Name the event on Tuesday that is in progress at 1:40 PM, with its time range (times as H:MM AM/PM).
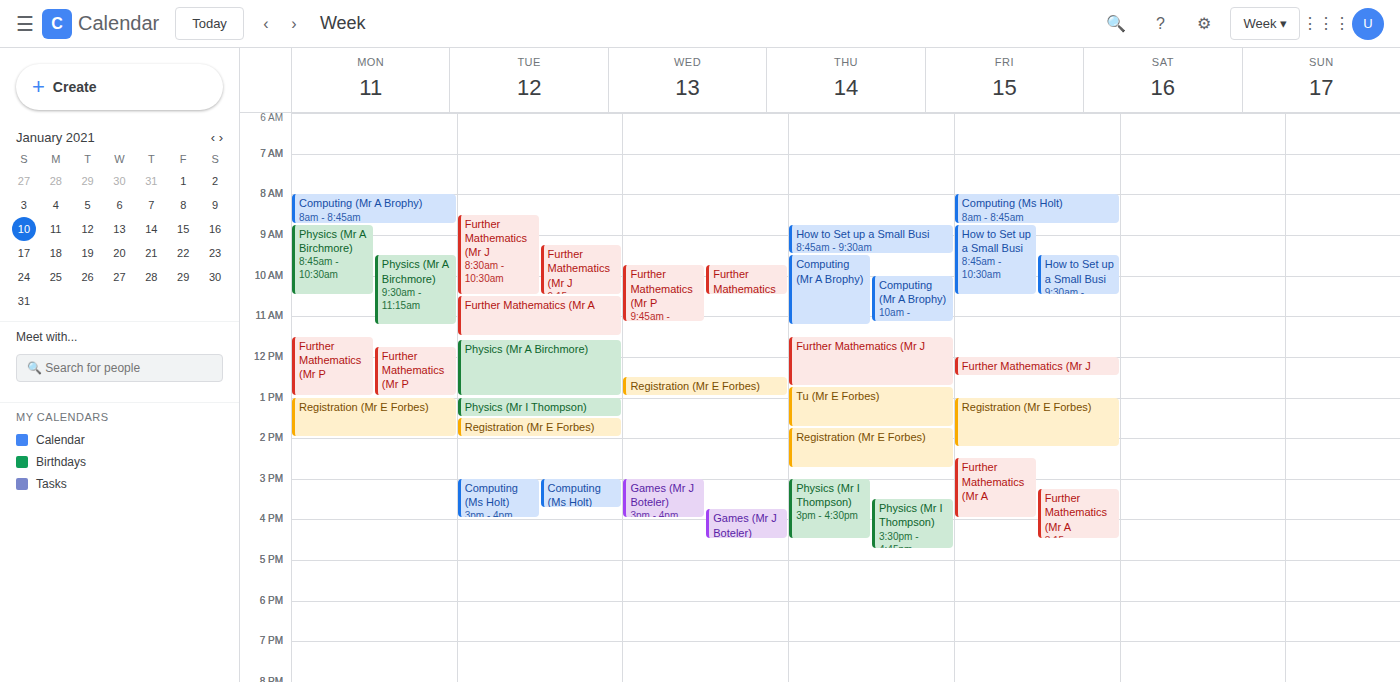
"Registration (Mr E Forbes)", 1:30 PM to 2:00 PM